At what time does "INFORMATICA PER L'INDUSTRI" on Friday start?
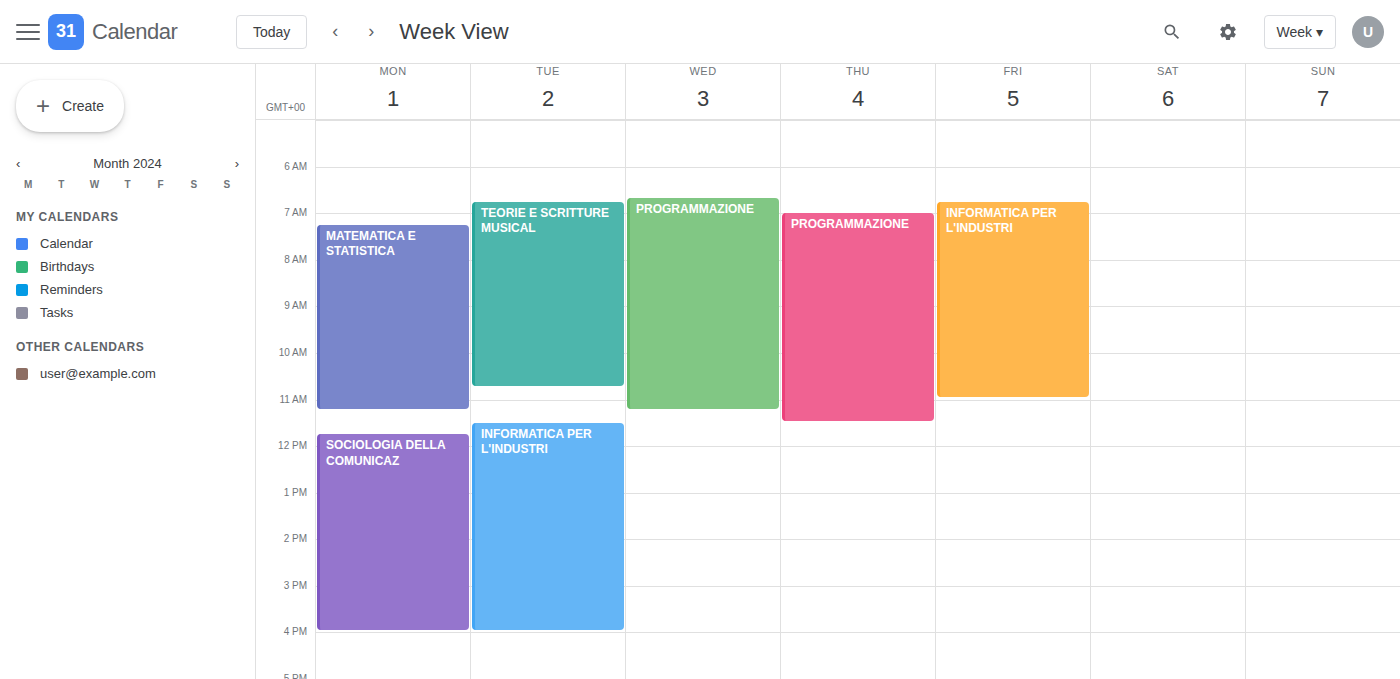
6:45 AM